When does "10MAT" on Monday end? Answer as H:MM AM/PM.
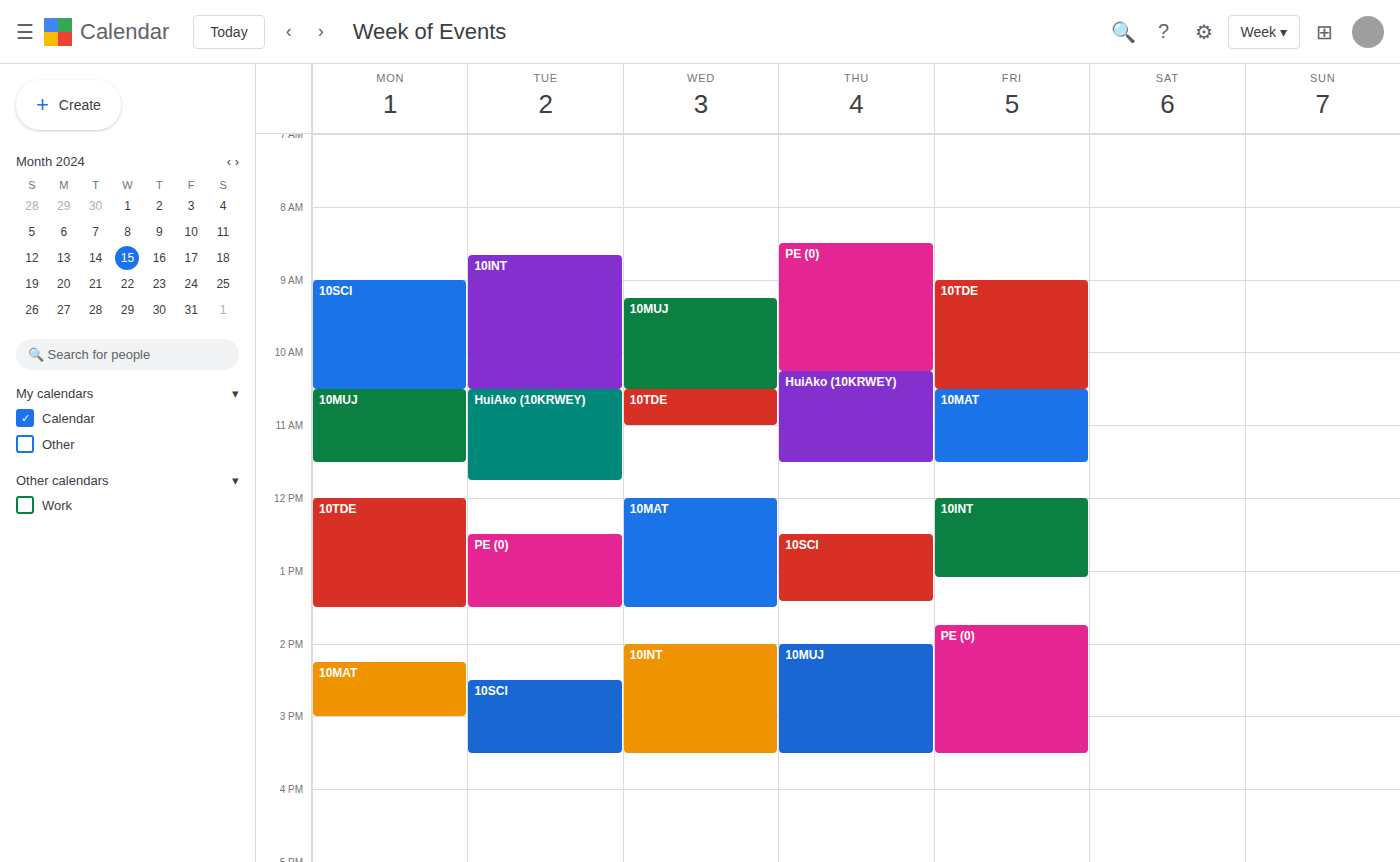
3:00 PM